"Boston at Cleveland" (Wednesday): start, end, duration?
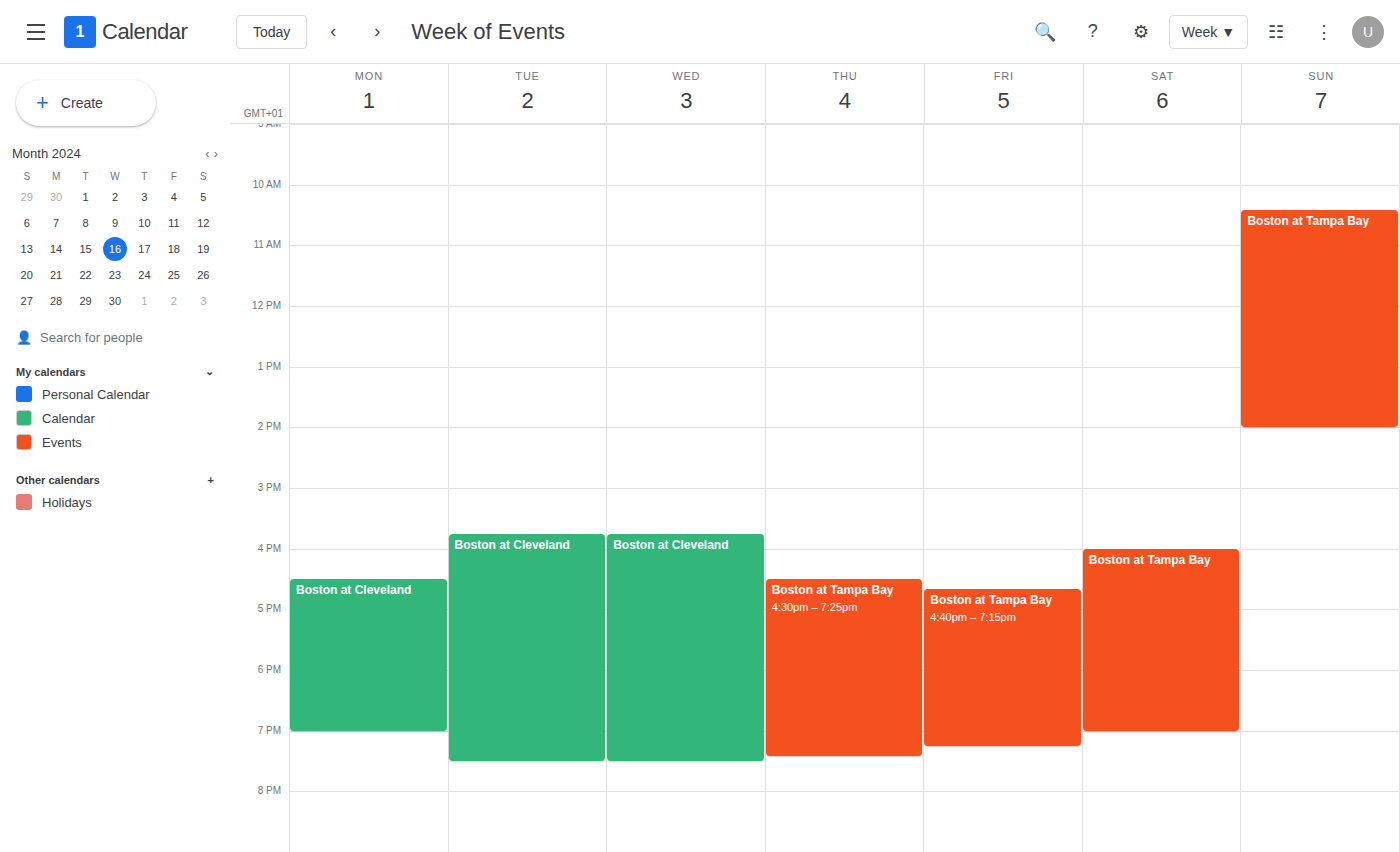
3:45 PM to 7:30 PM, 3 hours 45 minutes